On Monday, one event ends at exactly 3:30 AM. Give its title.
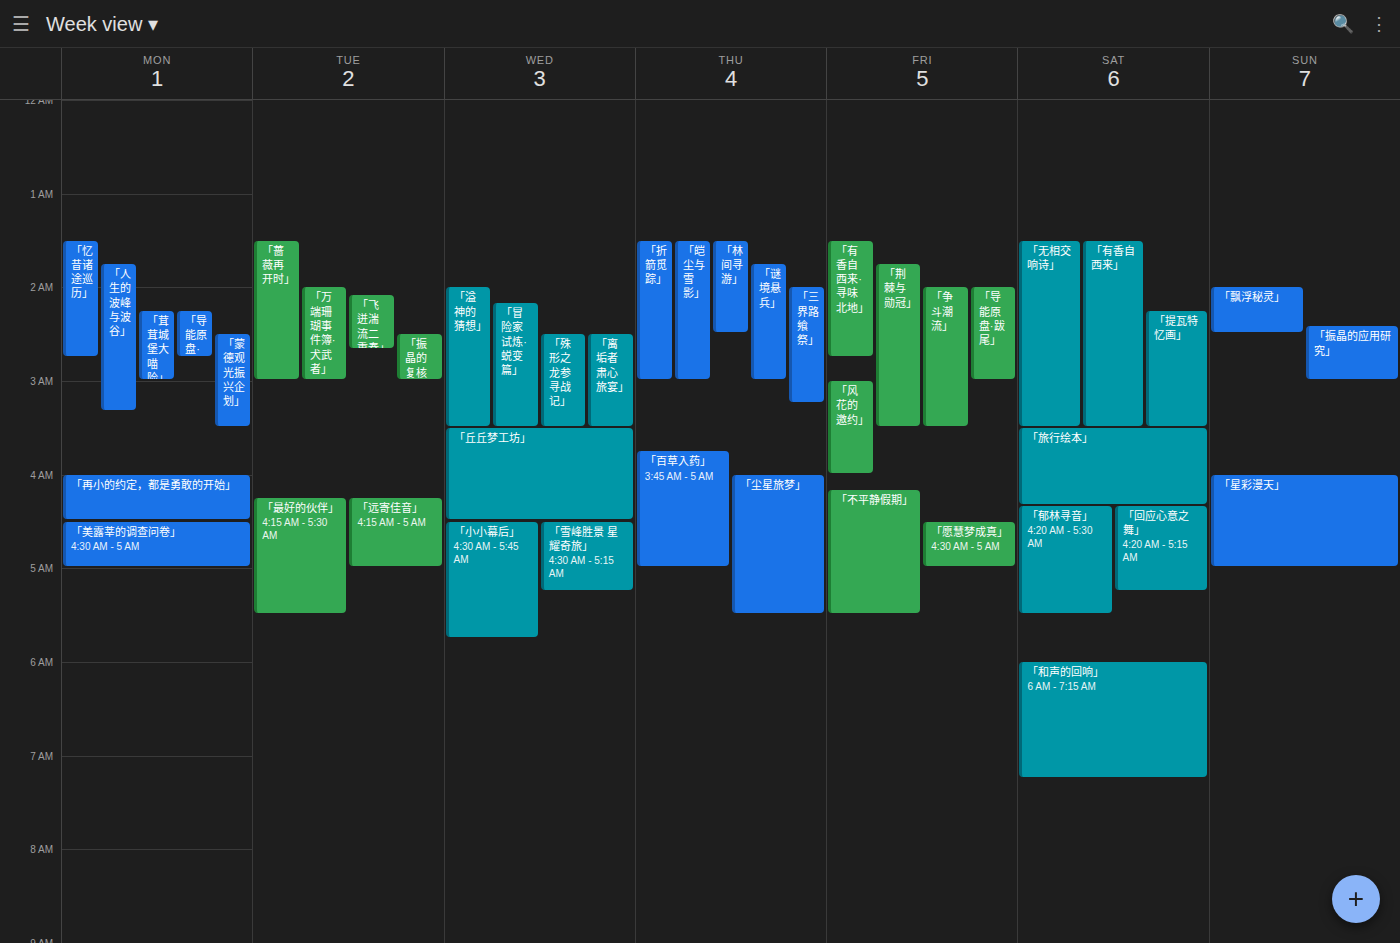
"「蒙德观光振兴企划」"